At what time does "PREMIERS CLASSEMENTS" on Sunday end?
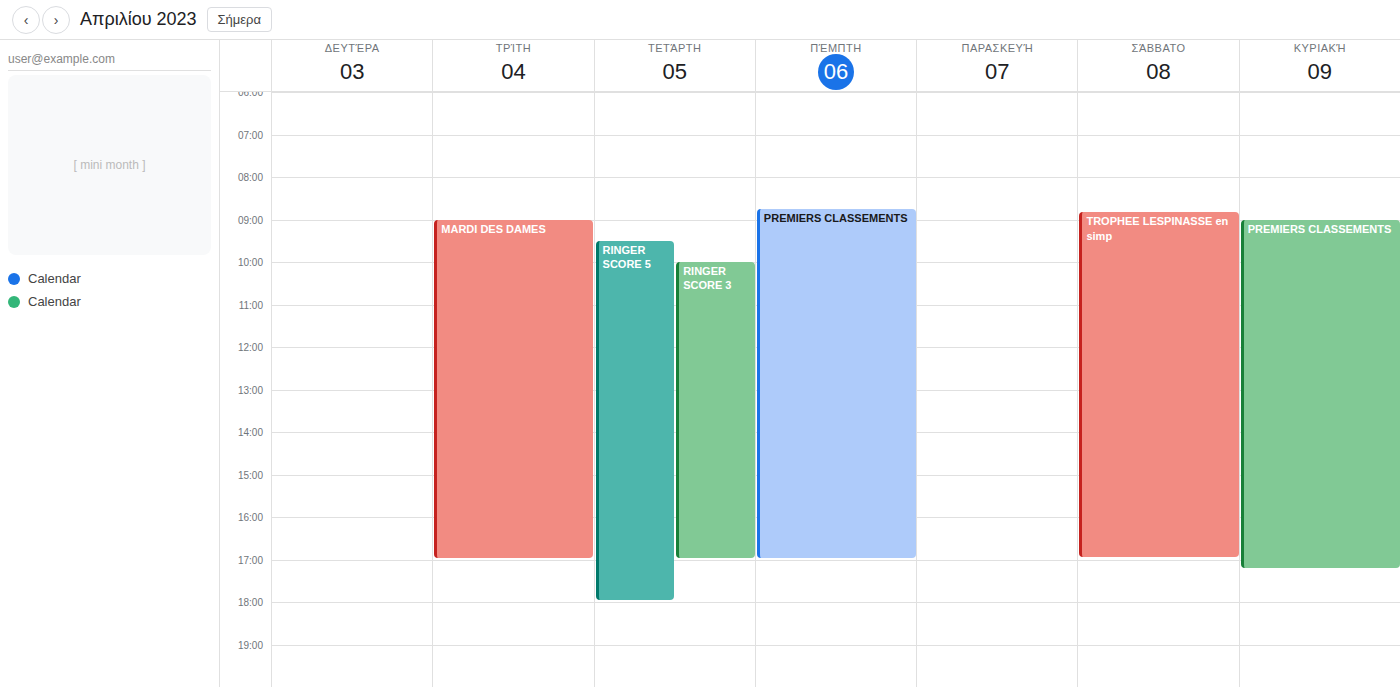
5:15 PM